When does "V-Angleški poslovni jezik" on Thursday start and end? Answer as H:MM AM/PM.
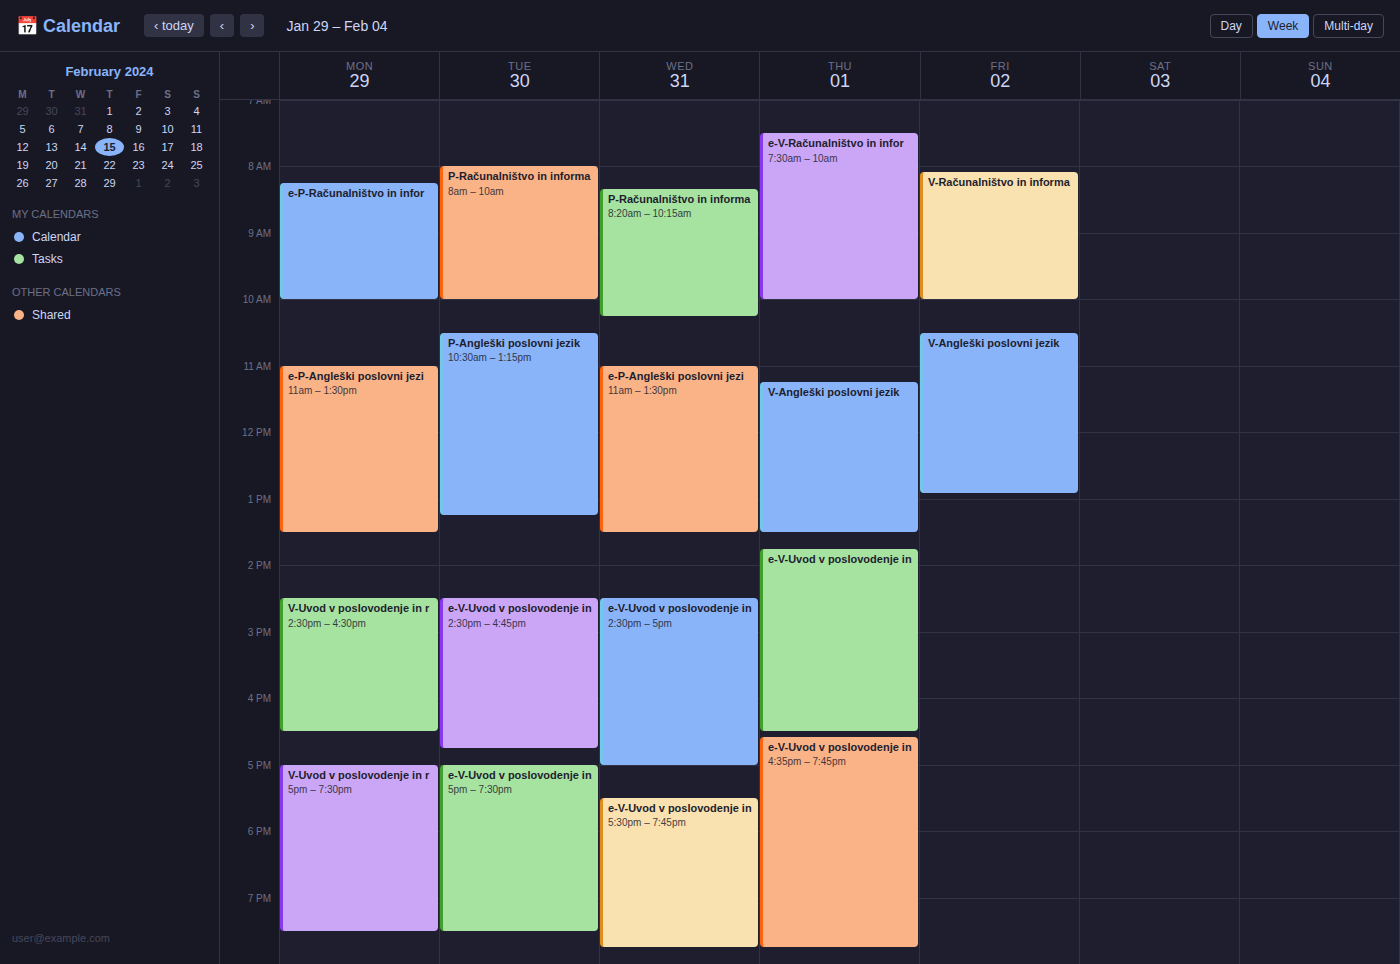
11:15 AM to 1:30 PM